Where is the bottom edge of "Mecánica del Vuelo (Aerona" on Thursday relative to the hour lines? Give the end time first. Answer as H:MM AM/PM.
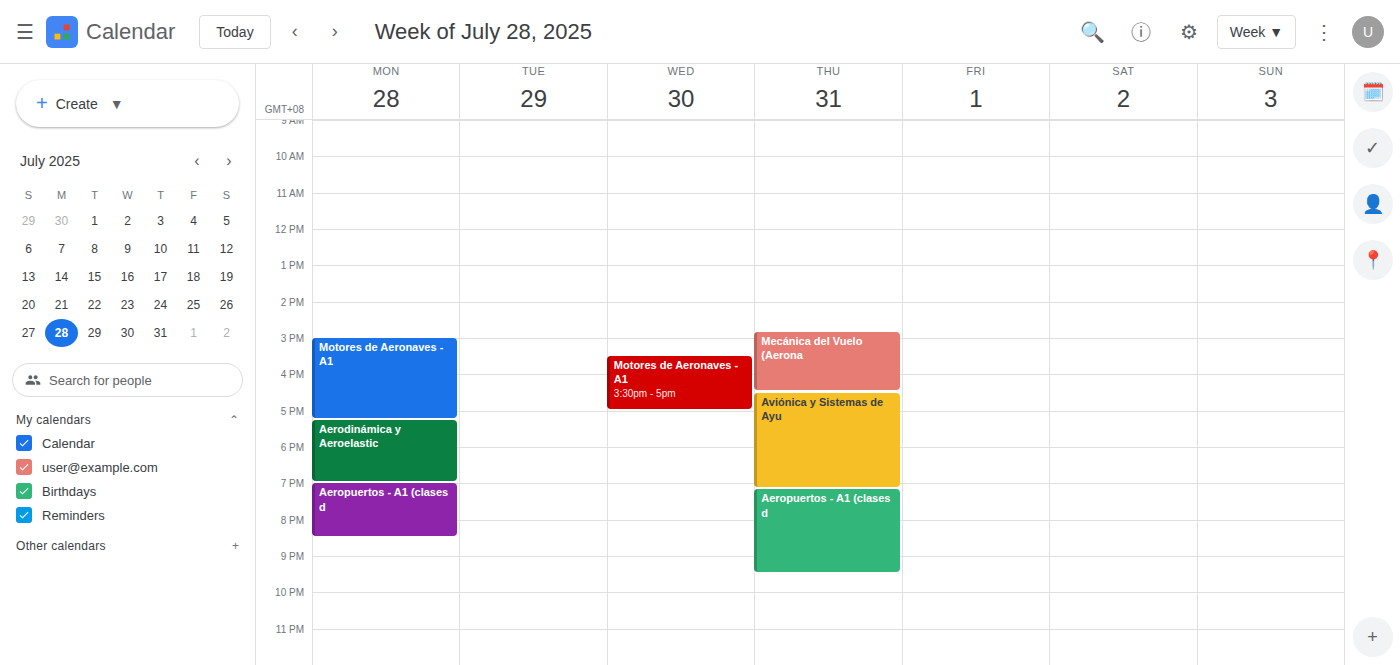
4:30 PM -- halfway between the 4 PM and 5 PM lines.